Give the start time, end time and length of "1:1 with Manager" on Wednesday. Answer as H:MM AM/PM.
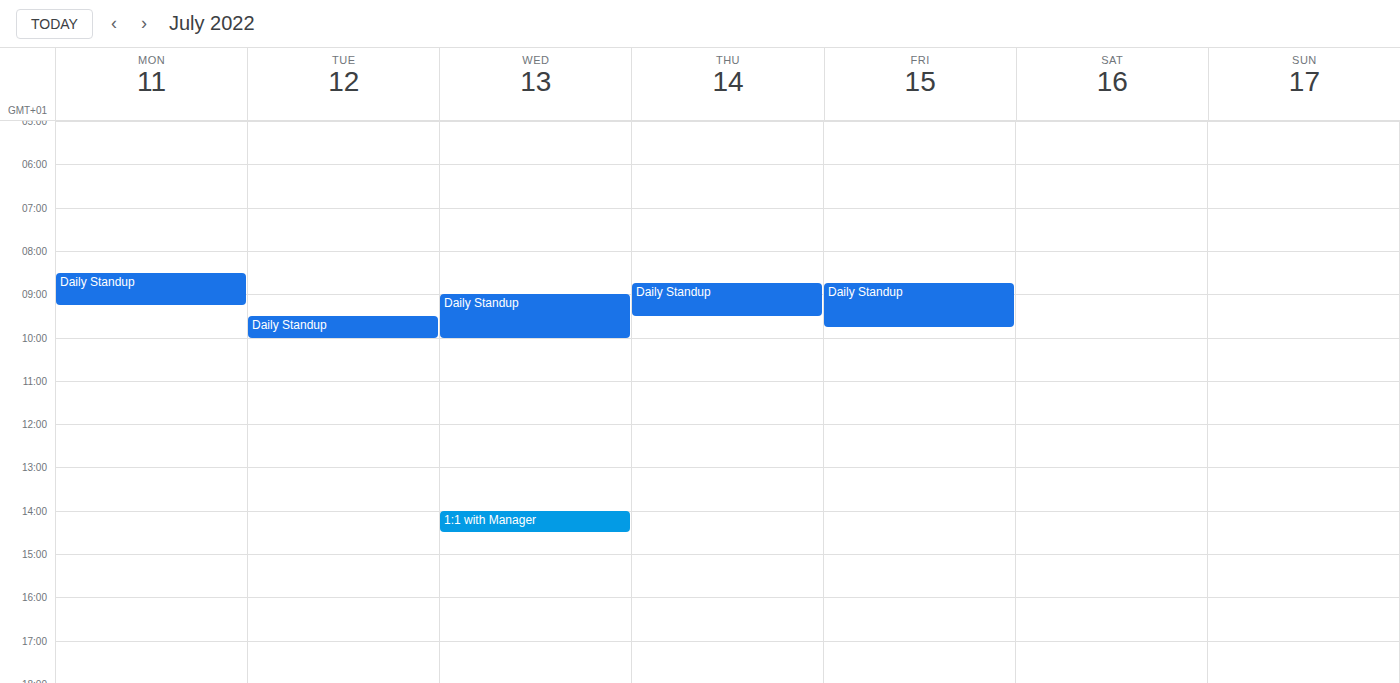
2:00 PM to 2:30 PM, 30 minutes